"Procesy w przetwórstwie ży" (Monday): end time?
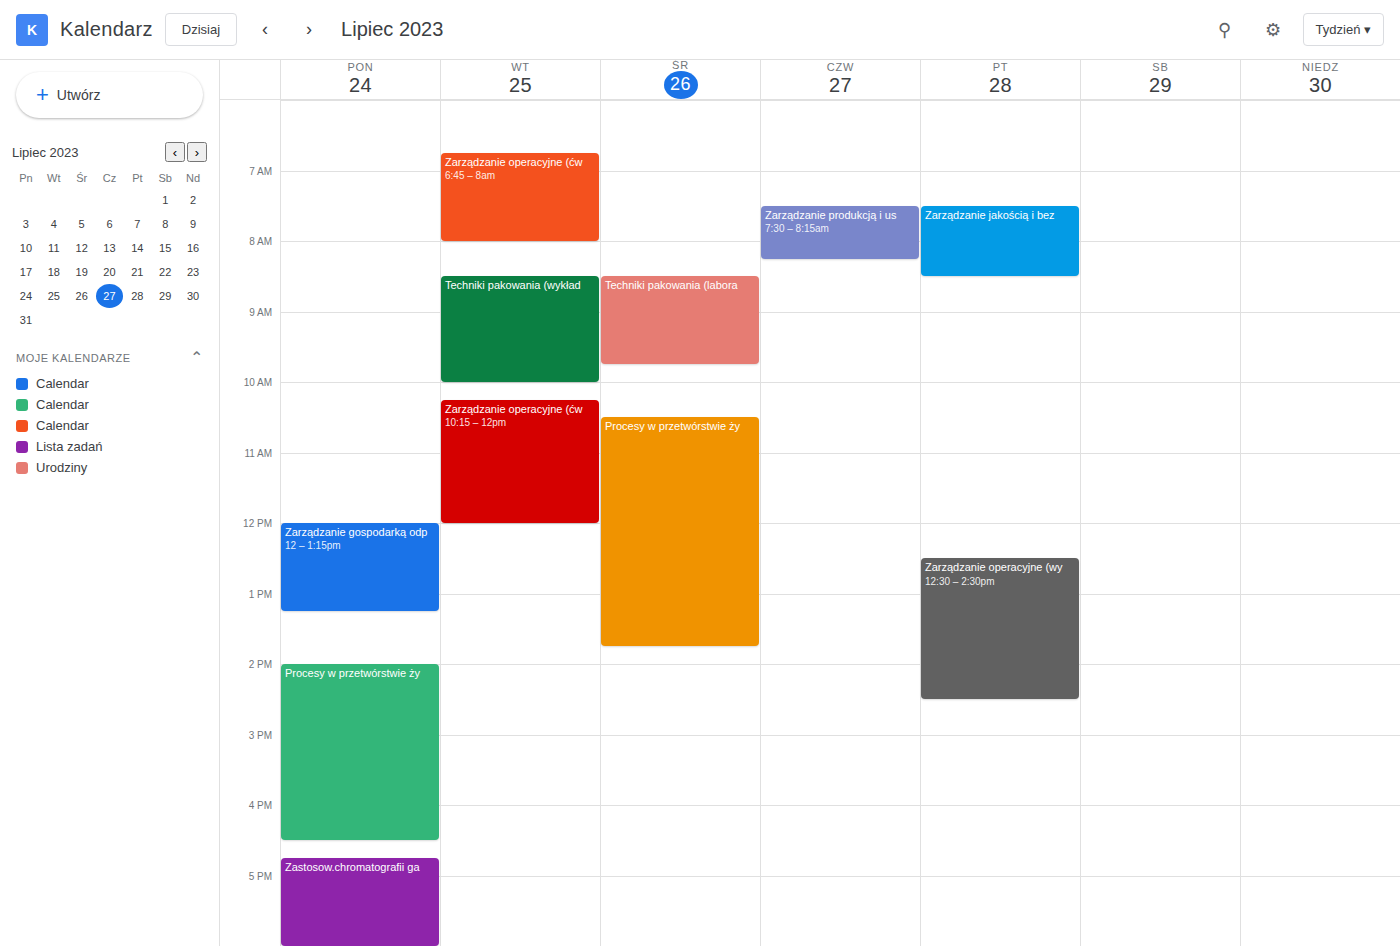
4:30 PM